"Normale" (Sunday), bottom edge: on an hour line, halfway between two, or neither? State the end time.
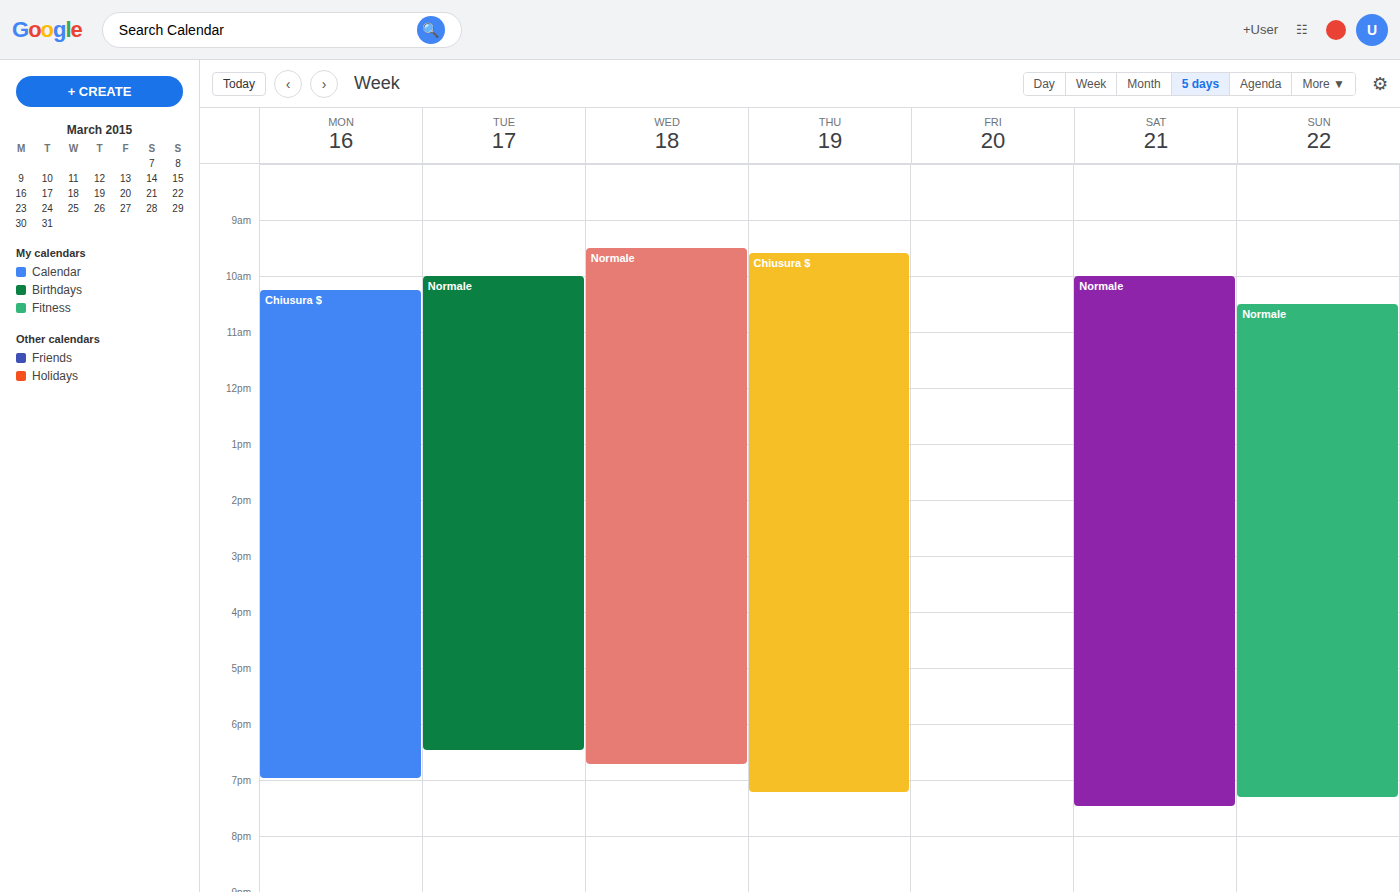
7:20 PM -- neither: 20 minutes below the 7 PM line and 40 minutes above the 8 PM line.